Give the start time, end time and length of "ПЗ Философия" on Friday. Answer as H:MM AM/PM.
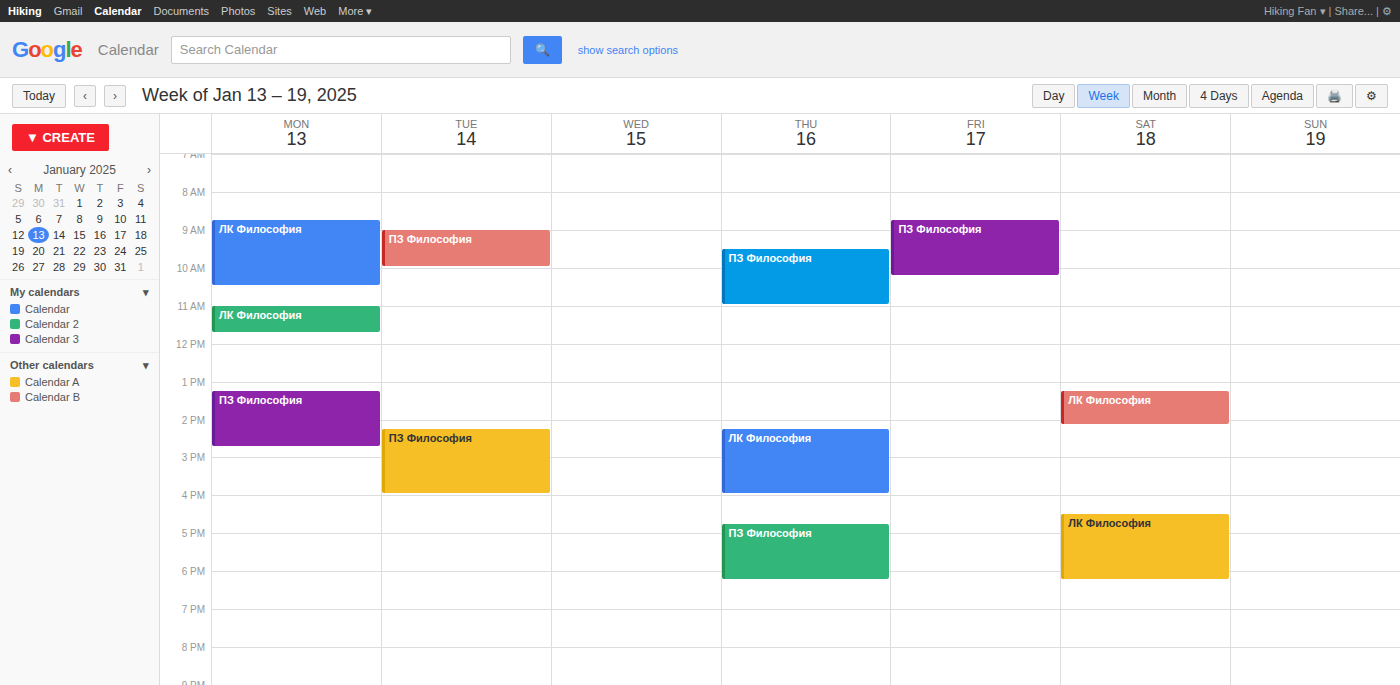
8:45 AM to 10:15 AM, 1 hour 30 minutes